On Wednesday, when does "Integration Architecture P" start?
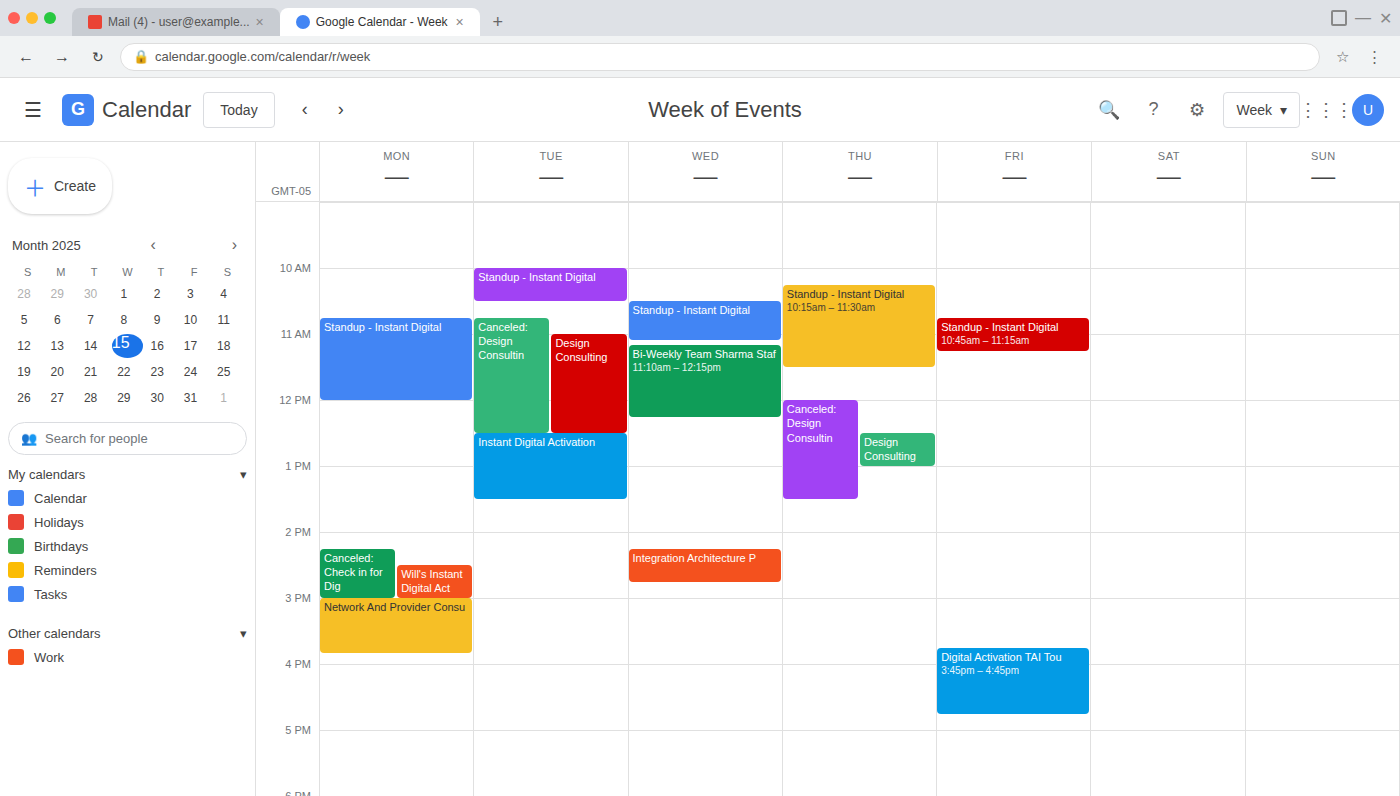
2:15 PM